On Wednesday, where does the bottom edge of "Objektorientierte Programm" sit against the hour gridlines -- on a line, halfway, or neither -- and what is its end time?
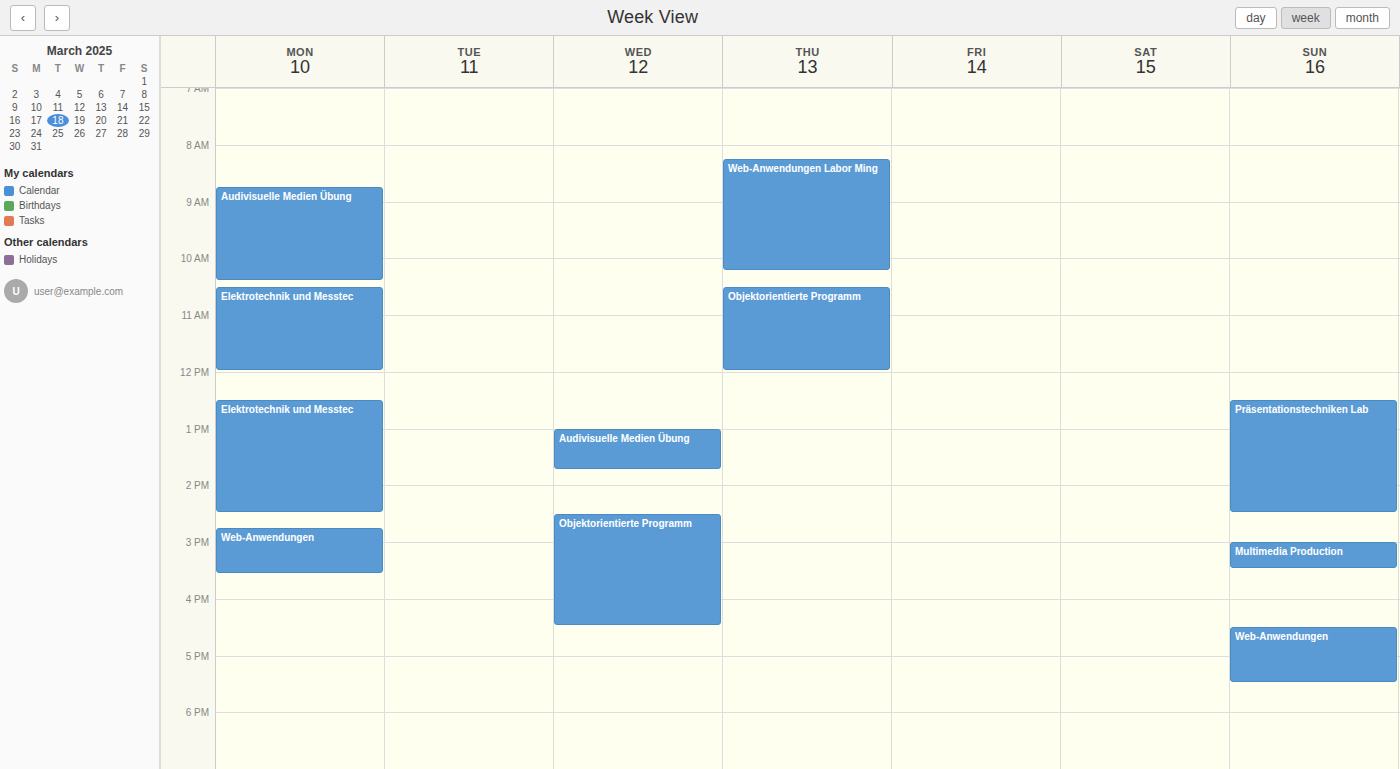
4:30 PM -- halfway between the 4 PM and 5 PM lines.